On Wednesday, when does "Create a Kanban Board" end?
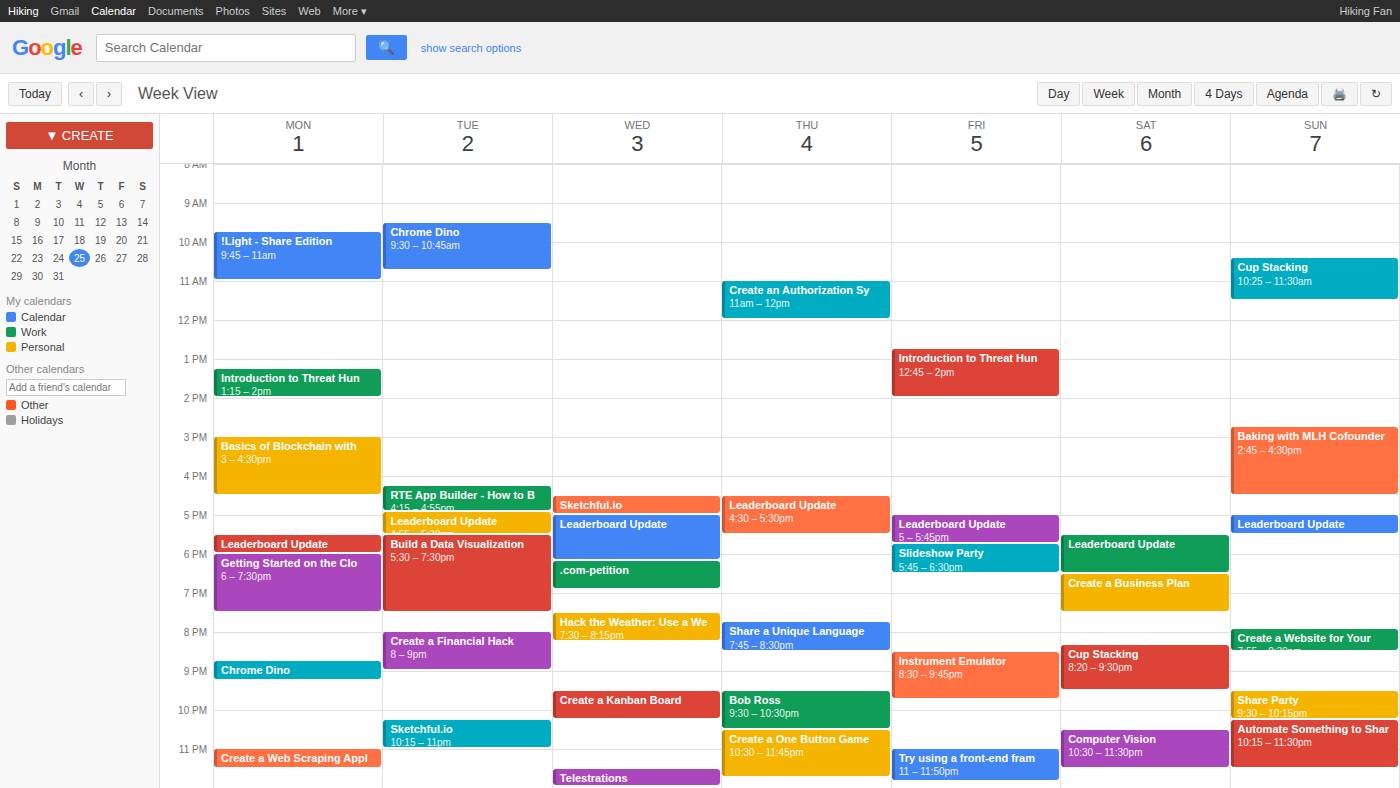
10:15 PM